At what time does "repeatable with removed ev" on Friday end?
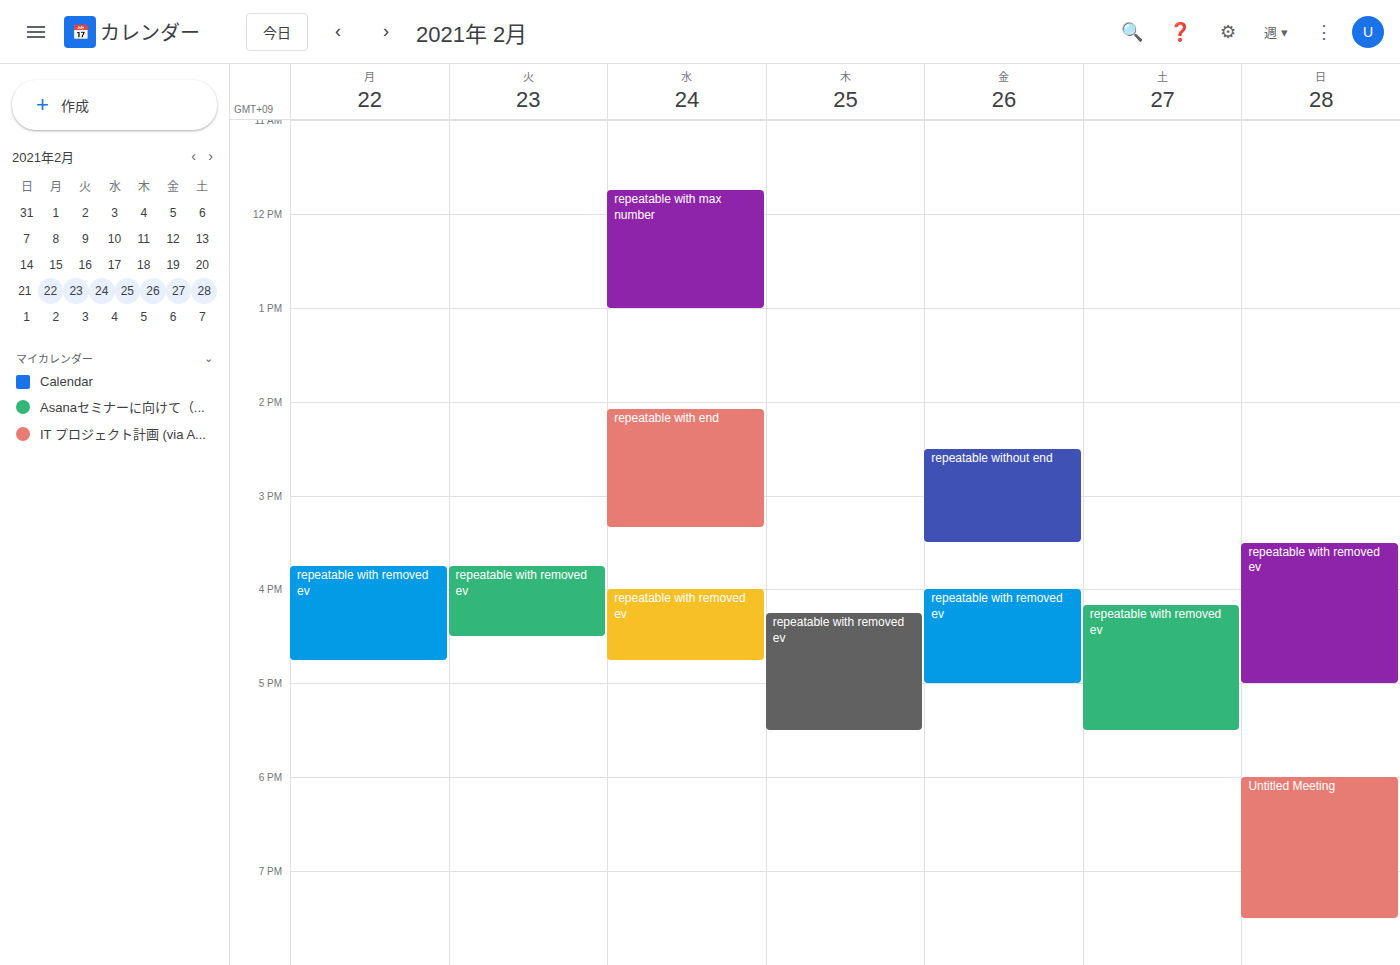
5:00 PM